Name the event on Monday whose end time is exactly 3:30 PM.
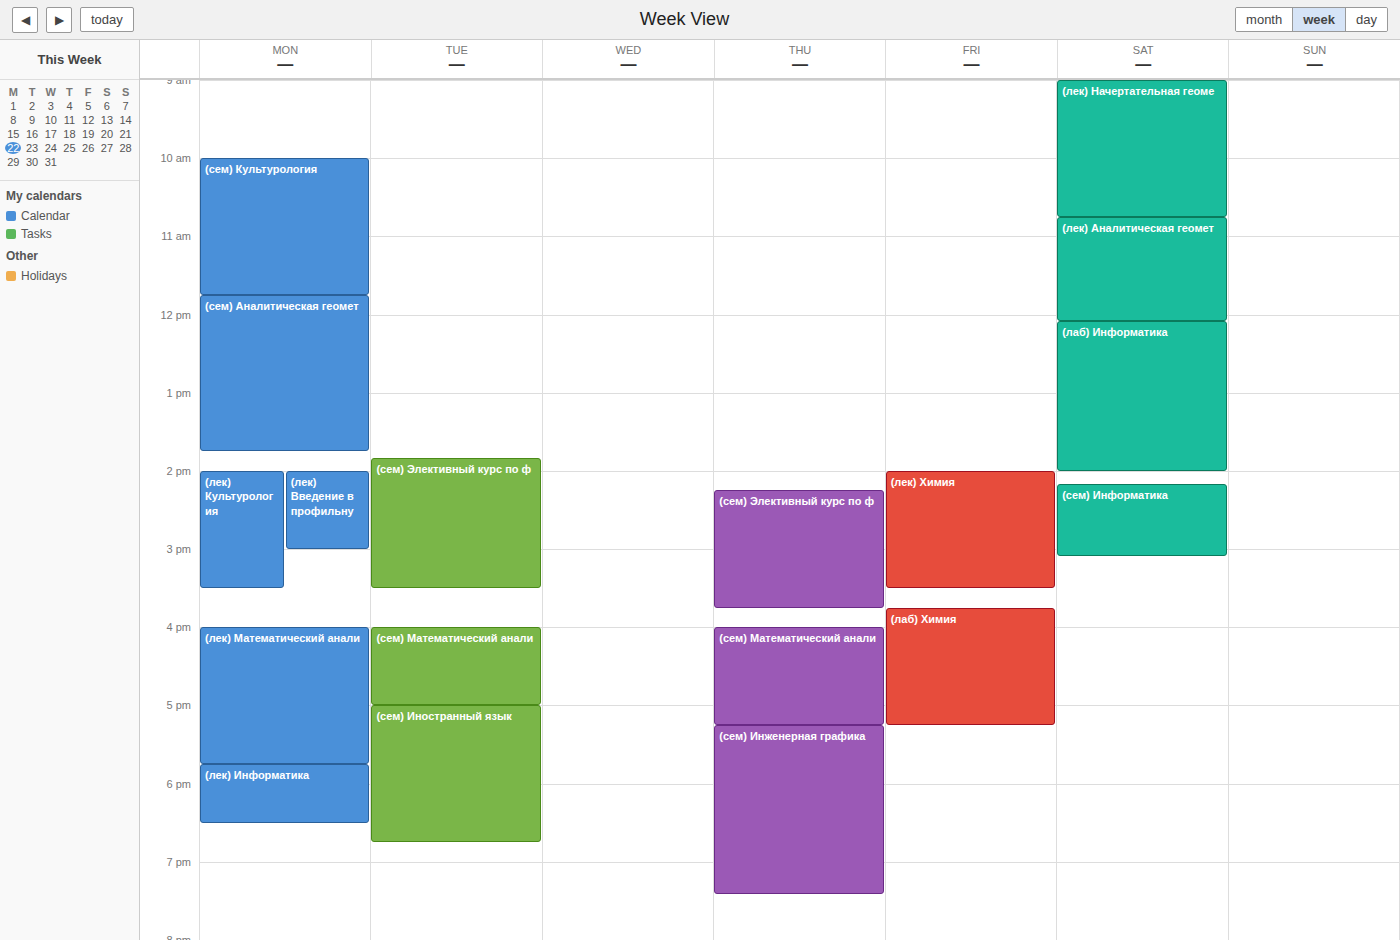
"(лек) Культурология"